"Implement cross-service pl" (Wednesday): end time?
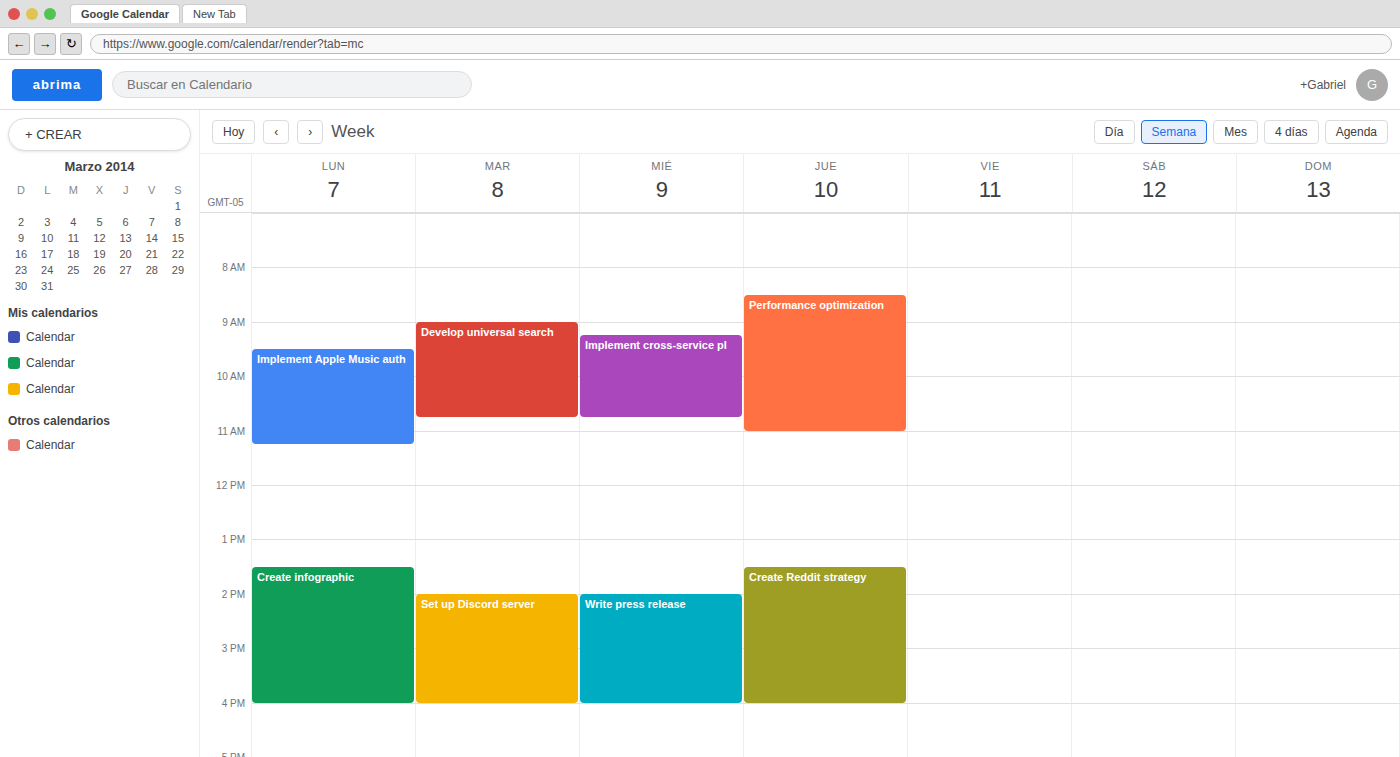
10:45